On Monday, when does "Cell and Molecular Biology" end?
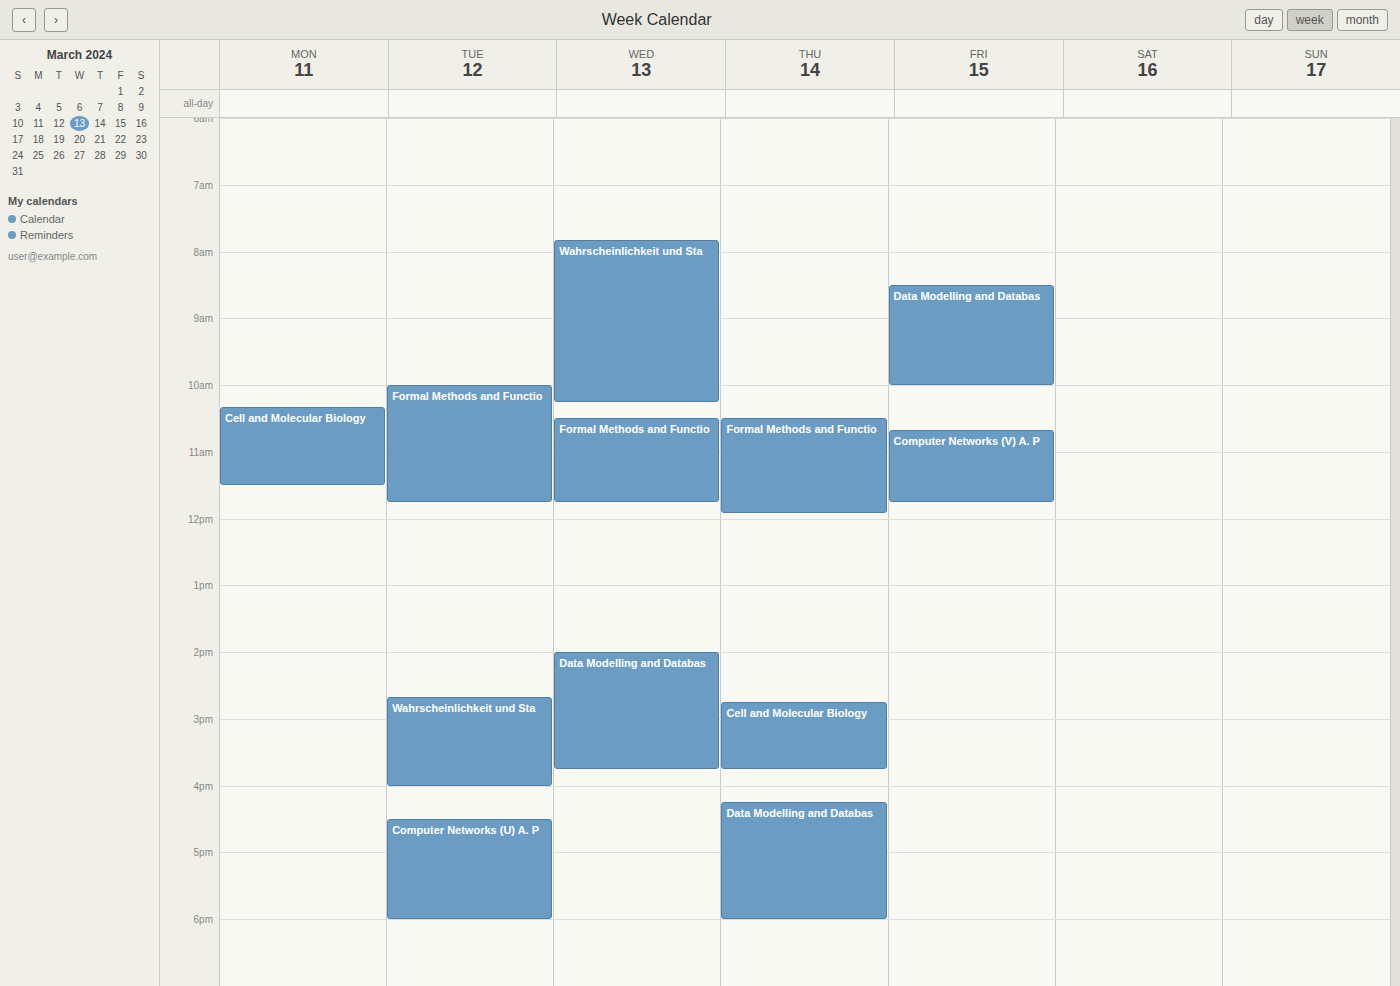
11:30